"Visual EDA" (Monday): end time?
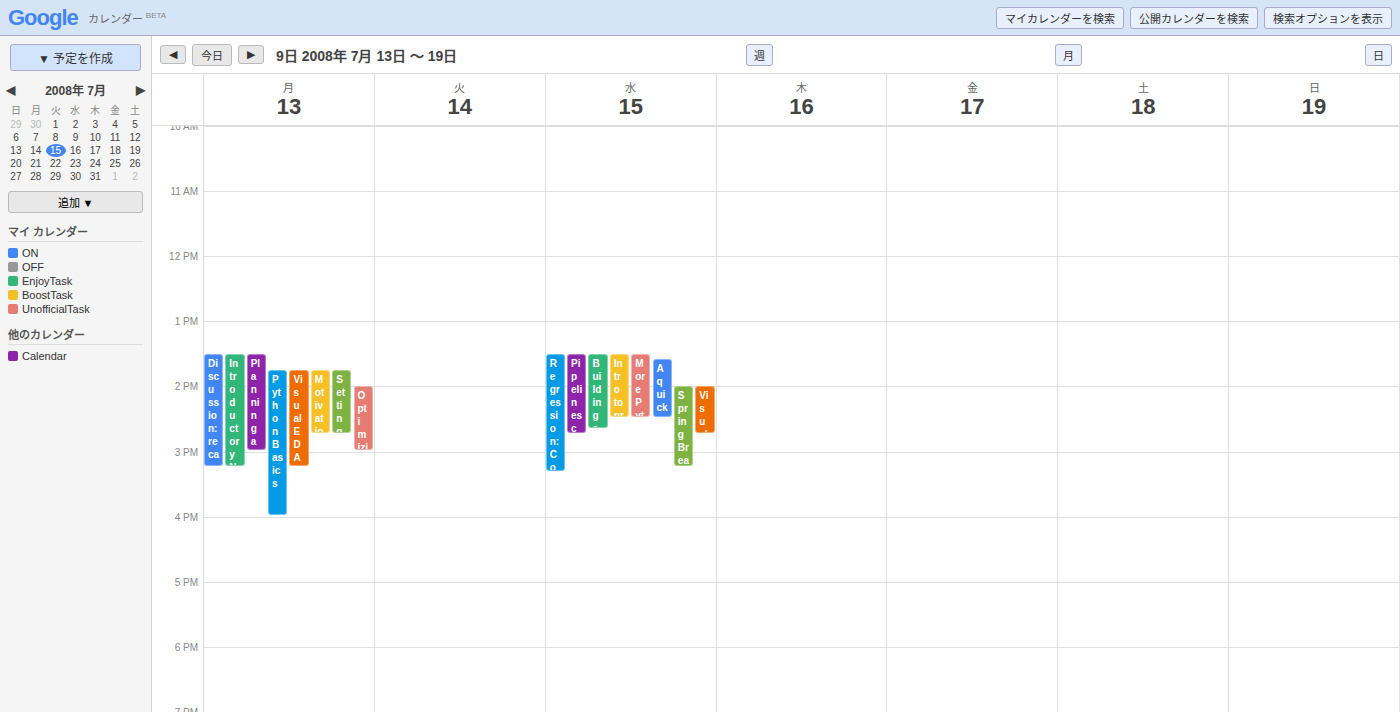
3:15 PM